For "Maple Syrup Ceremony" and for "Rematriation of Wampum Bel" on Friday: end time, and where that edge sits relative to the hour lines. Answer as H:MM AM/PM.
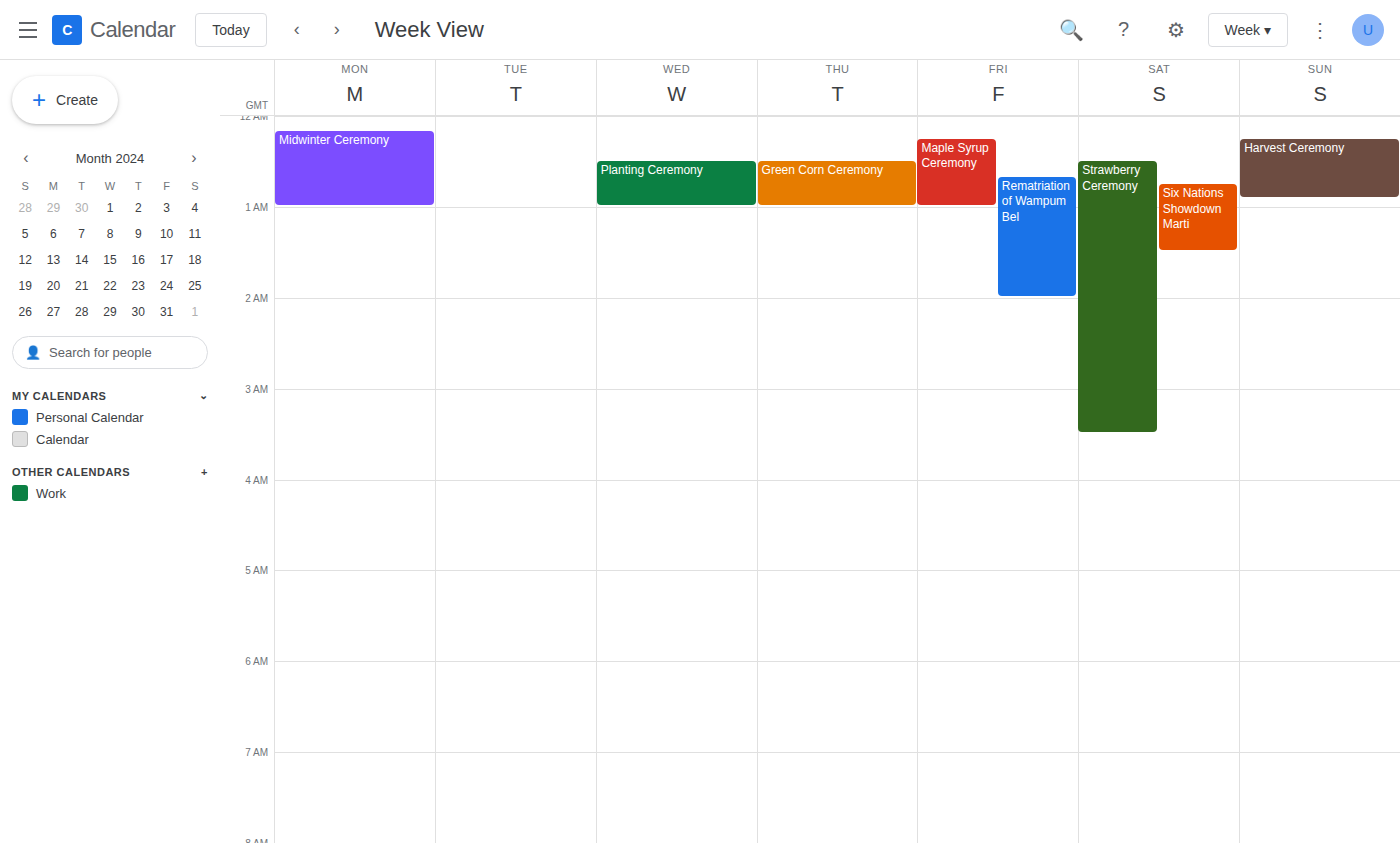
"Maple Syrup Ceremony": 1:00 AM, exactly on the 1 AM line. "Rematriation of Wampum Bel": 2:00 AM, exactly on the 2 AM line.